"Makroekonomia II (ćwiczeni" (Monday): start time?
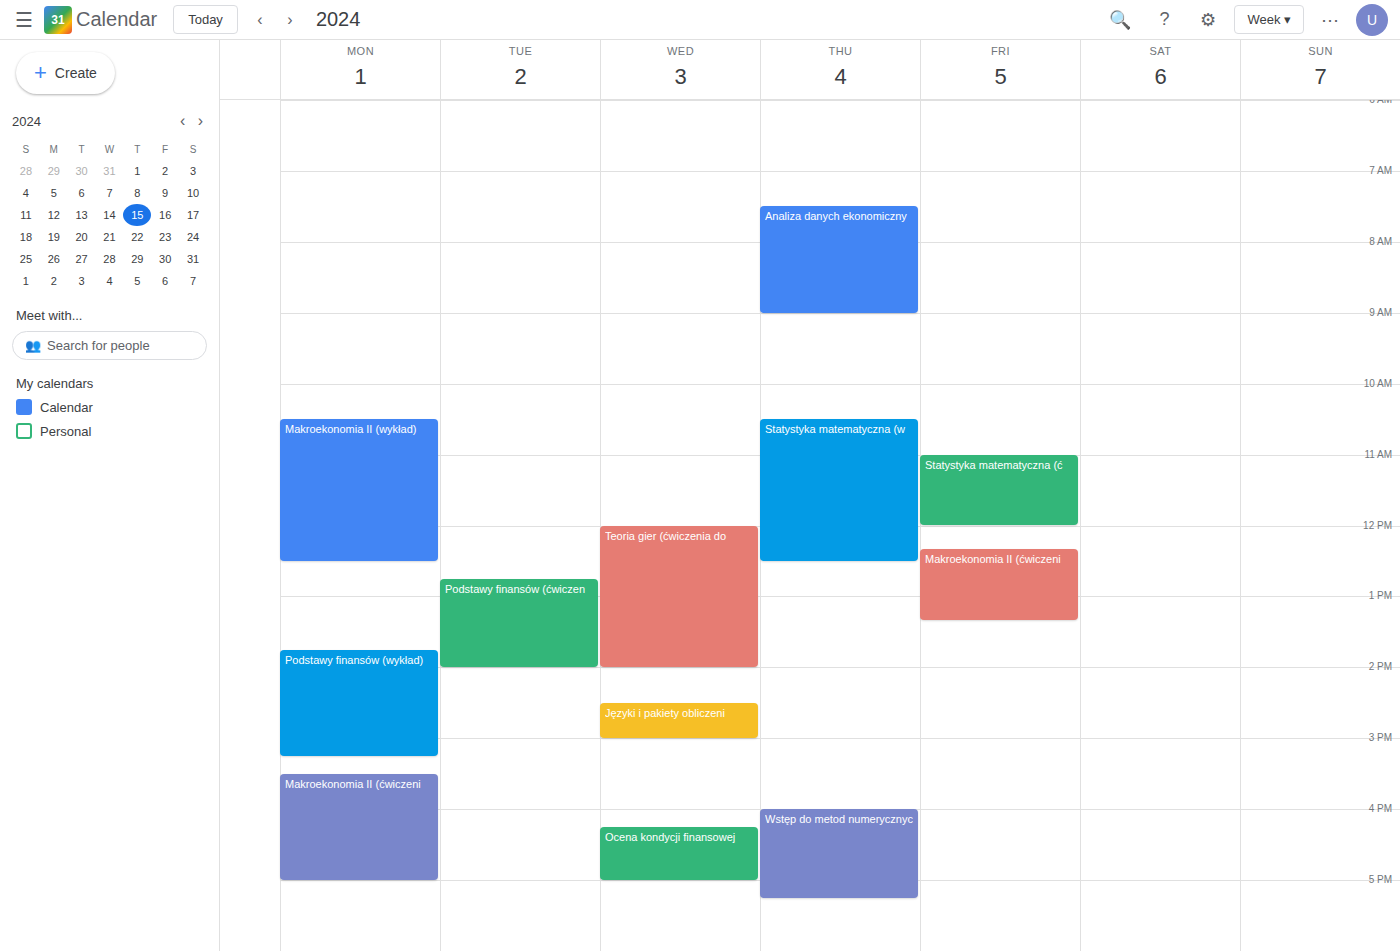
3:30 PM